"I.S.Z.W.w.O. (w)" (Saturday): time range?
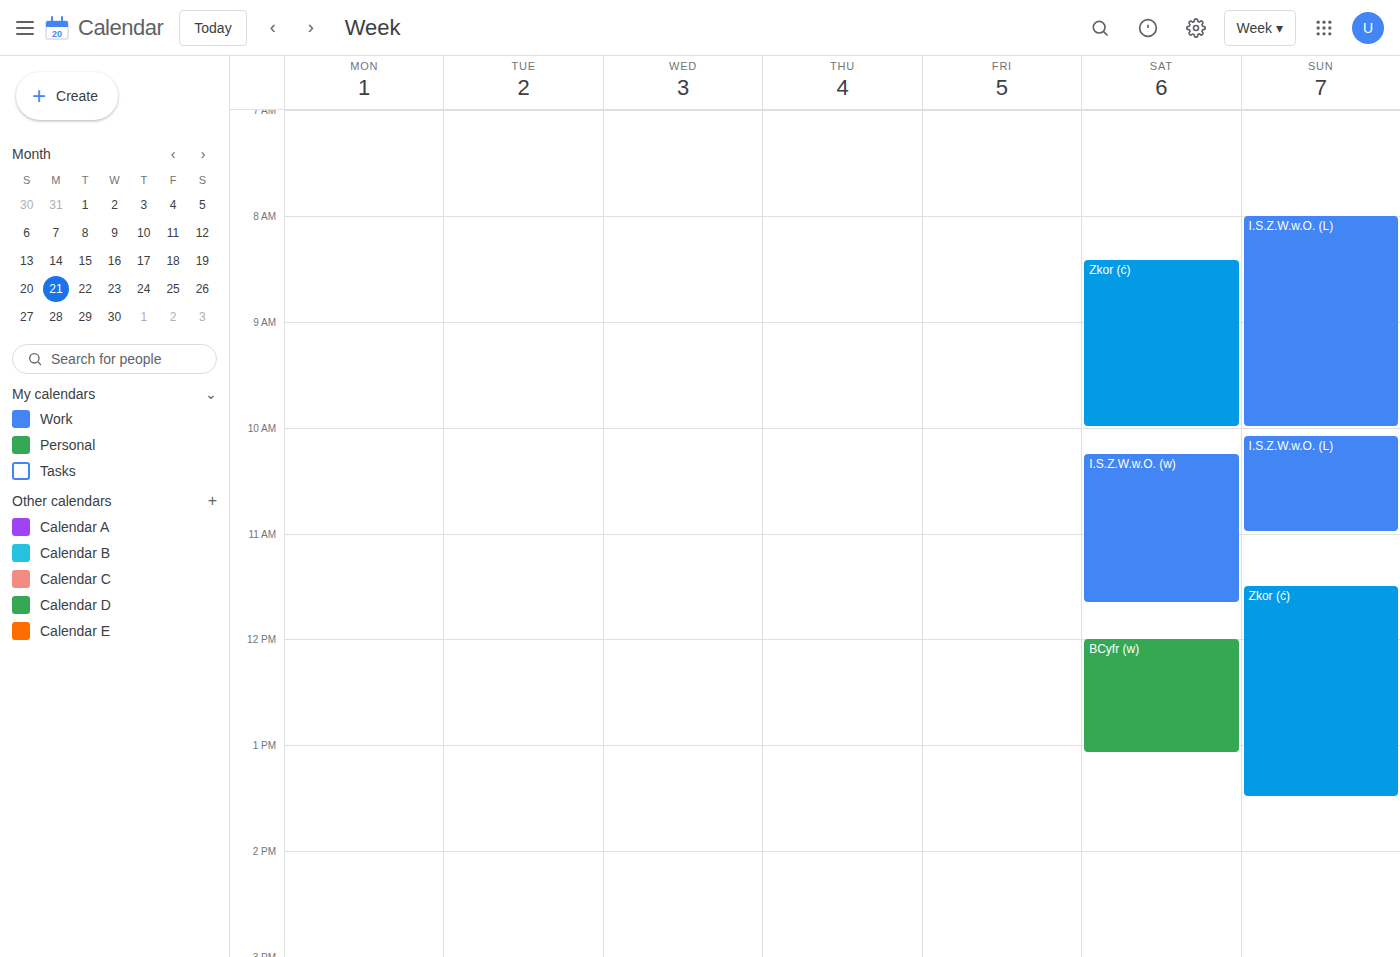
10:15 AM to 11:40 AM